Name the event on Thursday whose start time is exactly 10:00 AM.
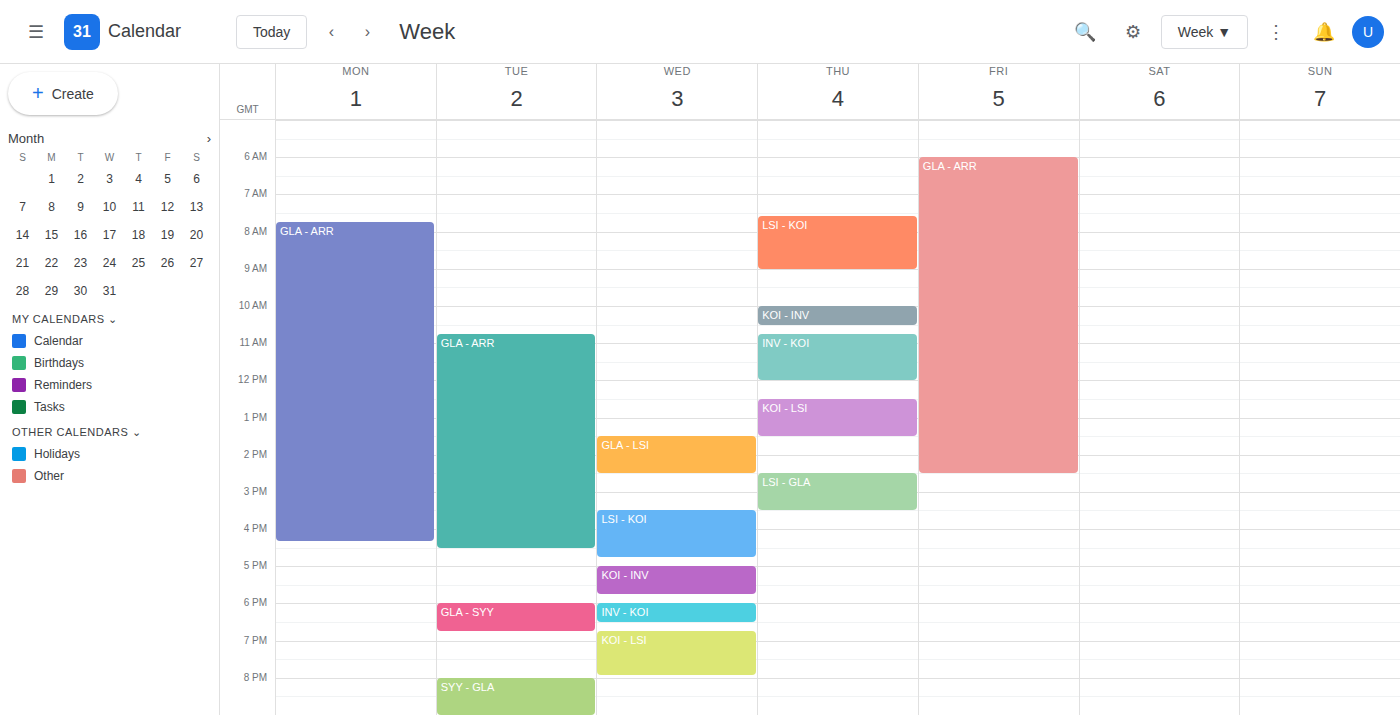
"KOI - INV"